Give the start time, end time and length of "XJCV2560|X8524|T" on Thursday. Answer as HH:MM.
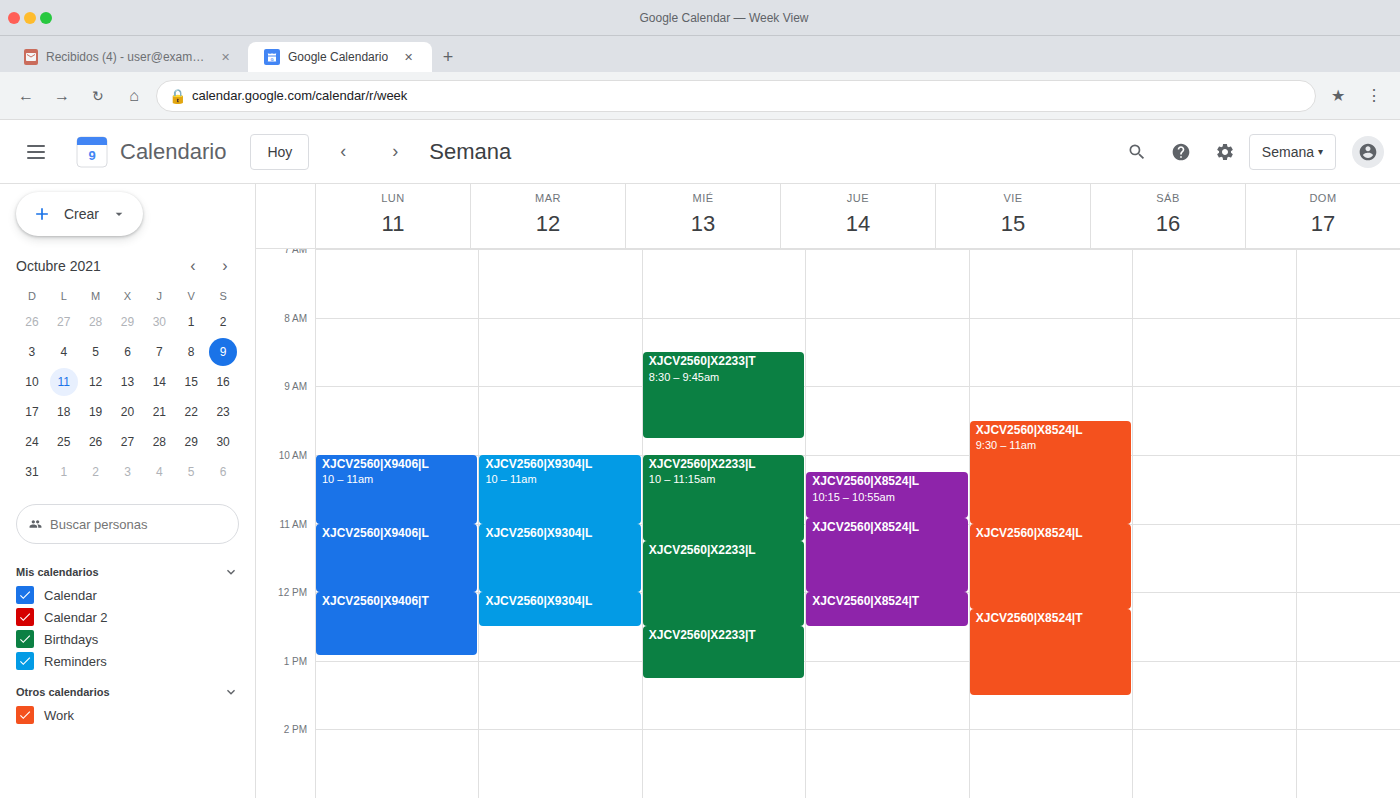
12:00 to 12:30, 30 minutes